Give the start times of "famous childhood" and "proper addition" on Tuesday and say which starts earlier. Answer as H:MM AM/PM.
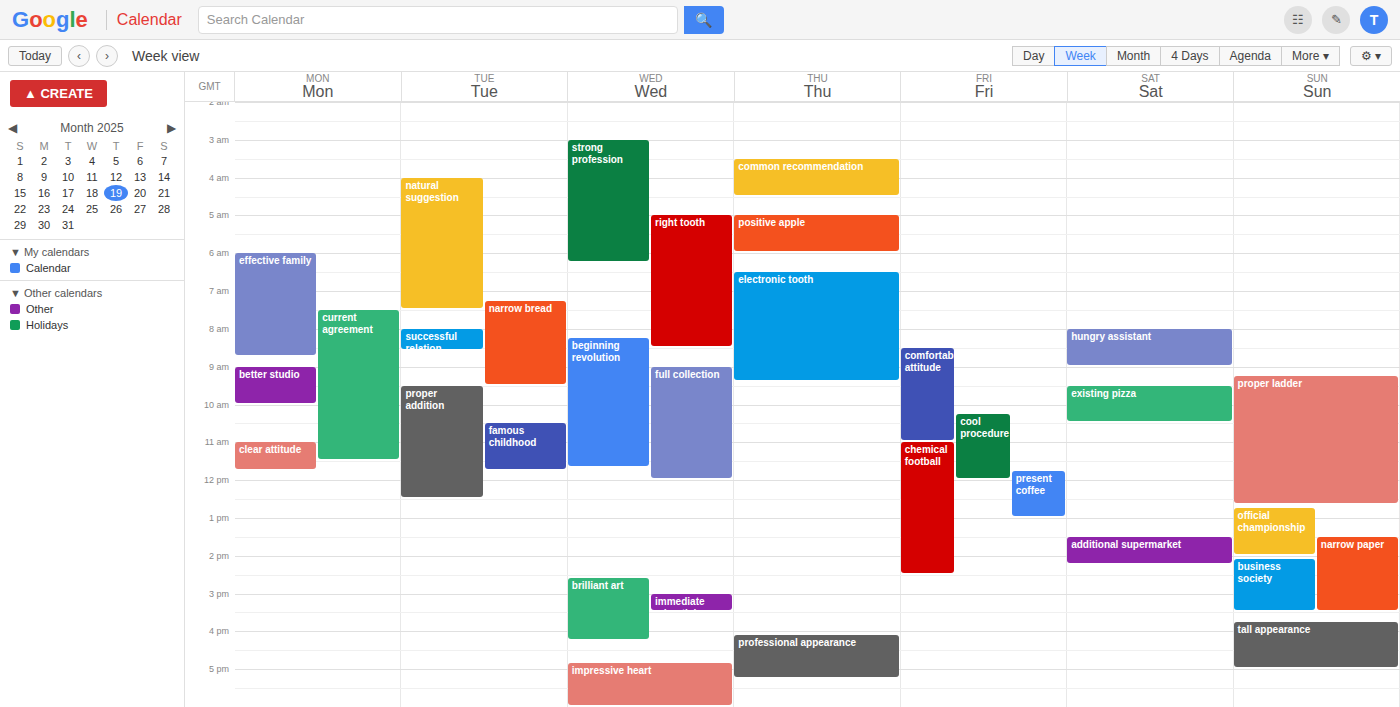
"proper addition" 9:30 AM; "famous childhood" 10:30 AM.